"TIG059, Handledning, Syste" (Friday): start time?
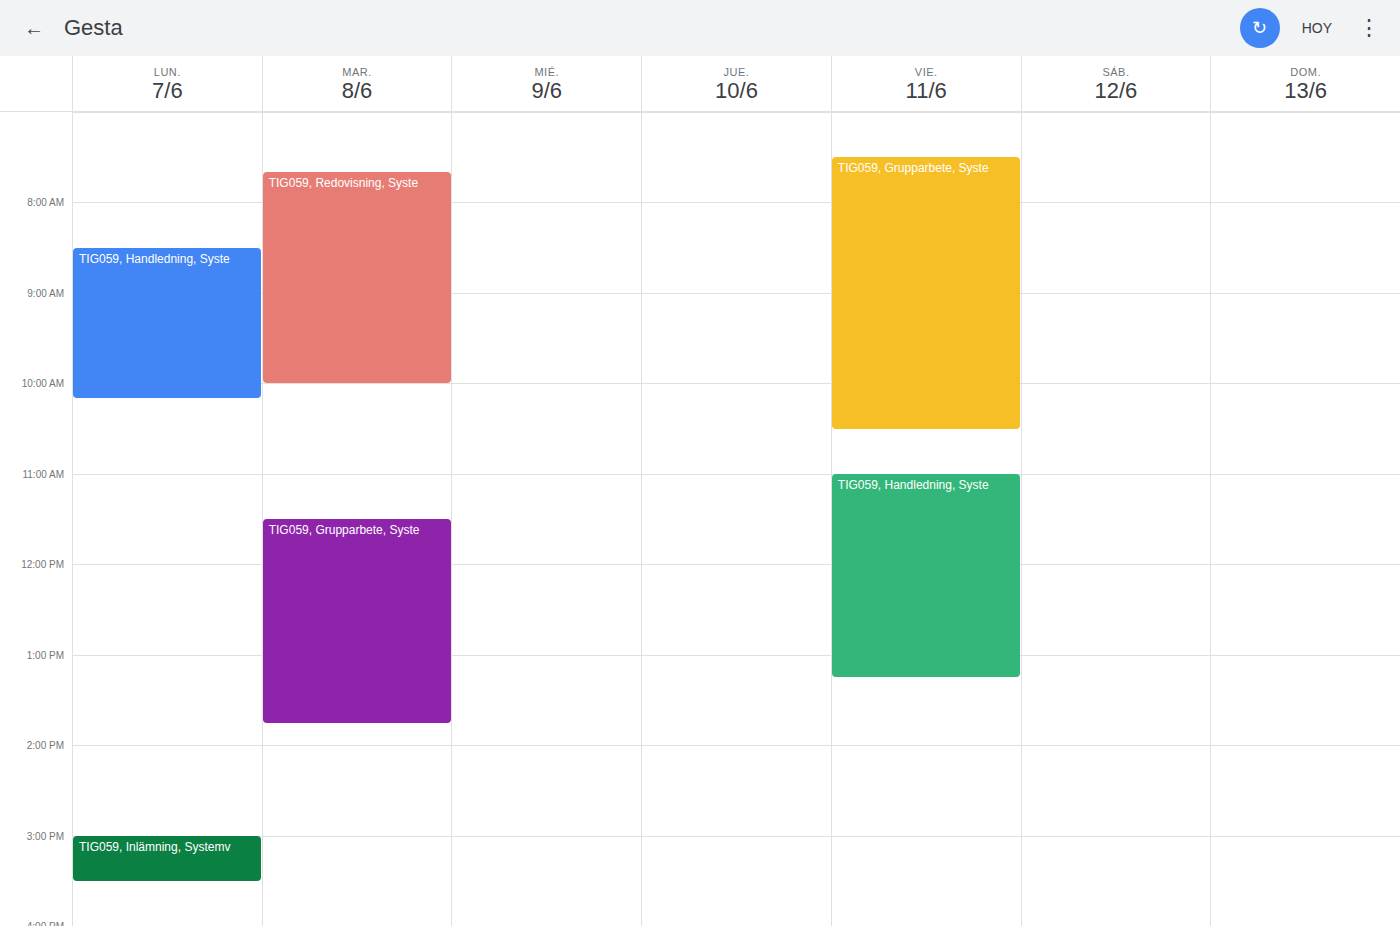
11:00 AM